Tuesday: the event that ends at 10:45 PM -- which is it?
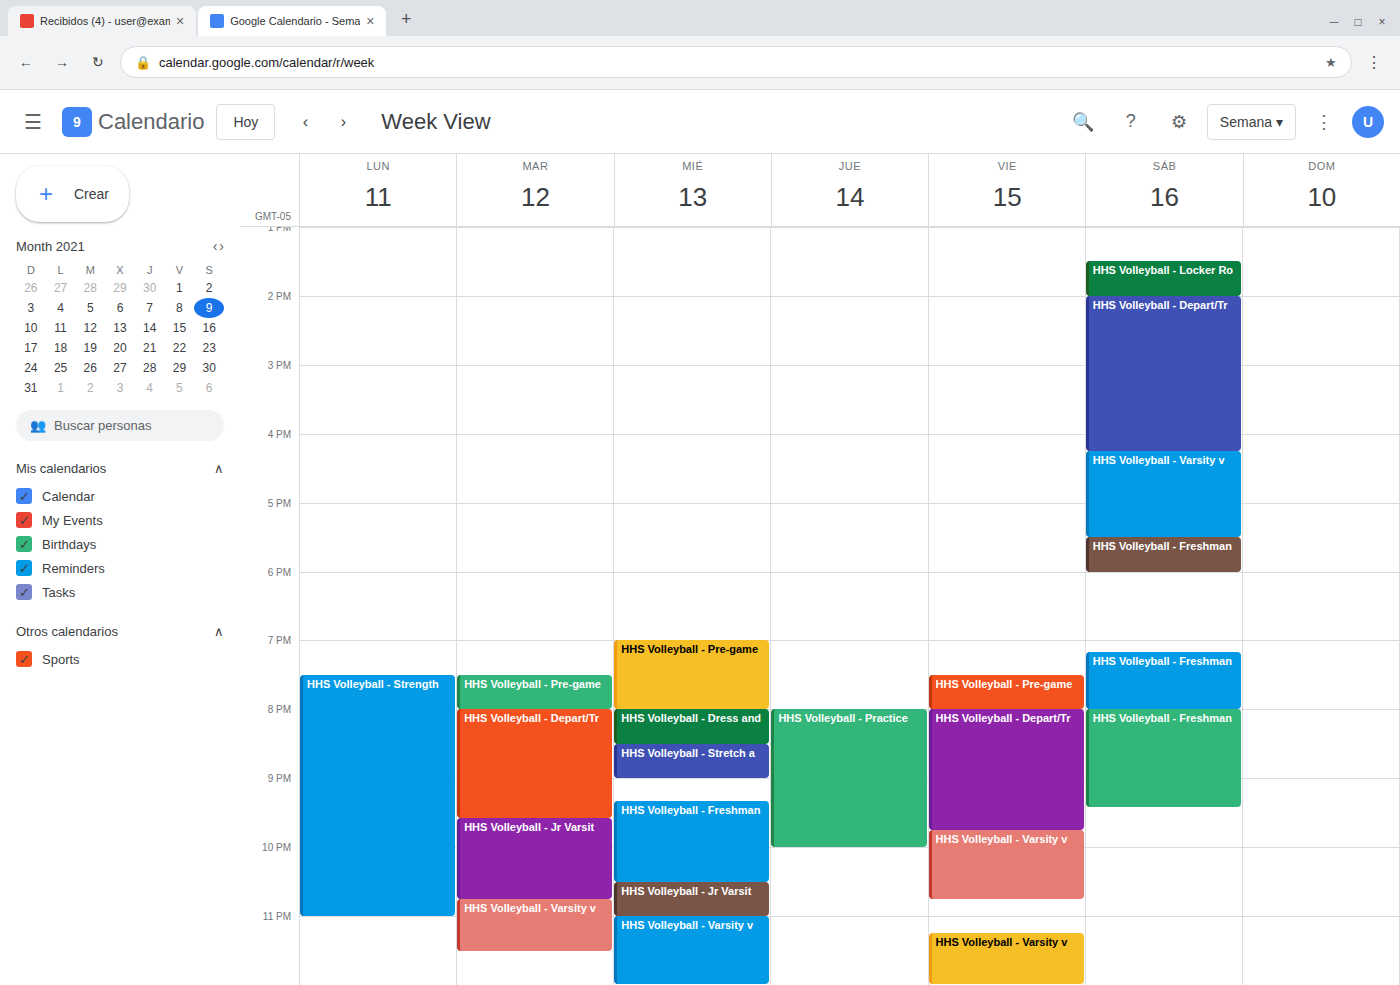
"HHS Volleyball - Jr Varsit"